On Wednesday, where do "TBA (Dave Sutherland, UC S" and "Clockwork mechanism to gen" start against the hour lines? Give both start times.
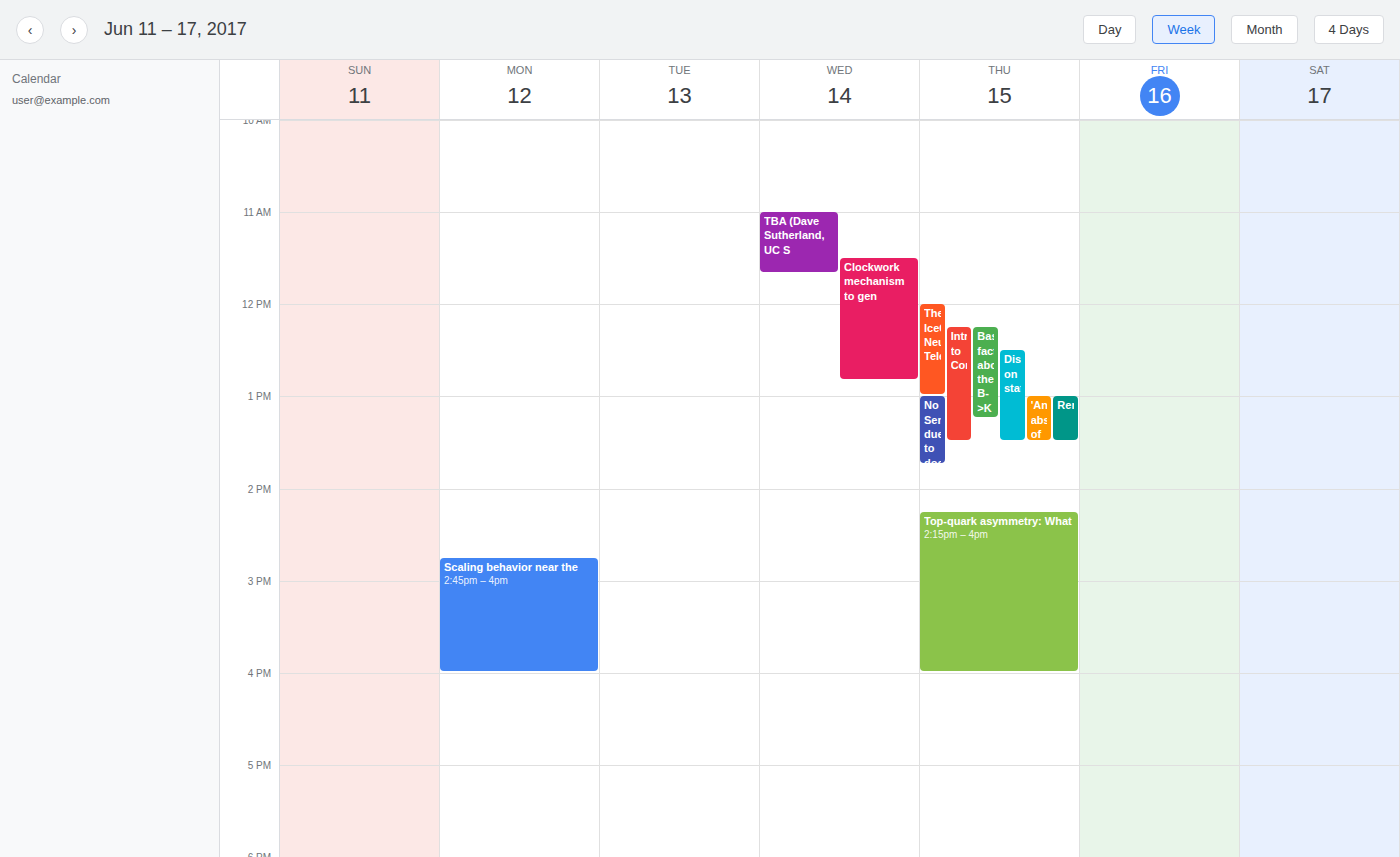
"TBA (Dave Sutherland, UC S": 11:00 AM, exactly on the 11 AM line. "Clockwork mechanism to gen": 11:30 AM, halfway between the 11 AM and 12 PM lines.